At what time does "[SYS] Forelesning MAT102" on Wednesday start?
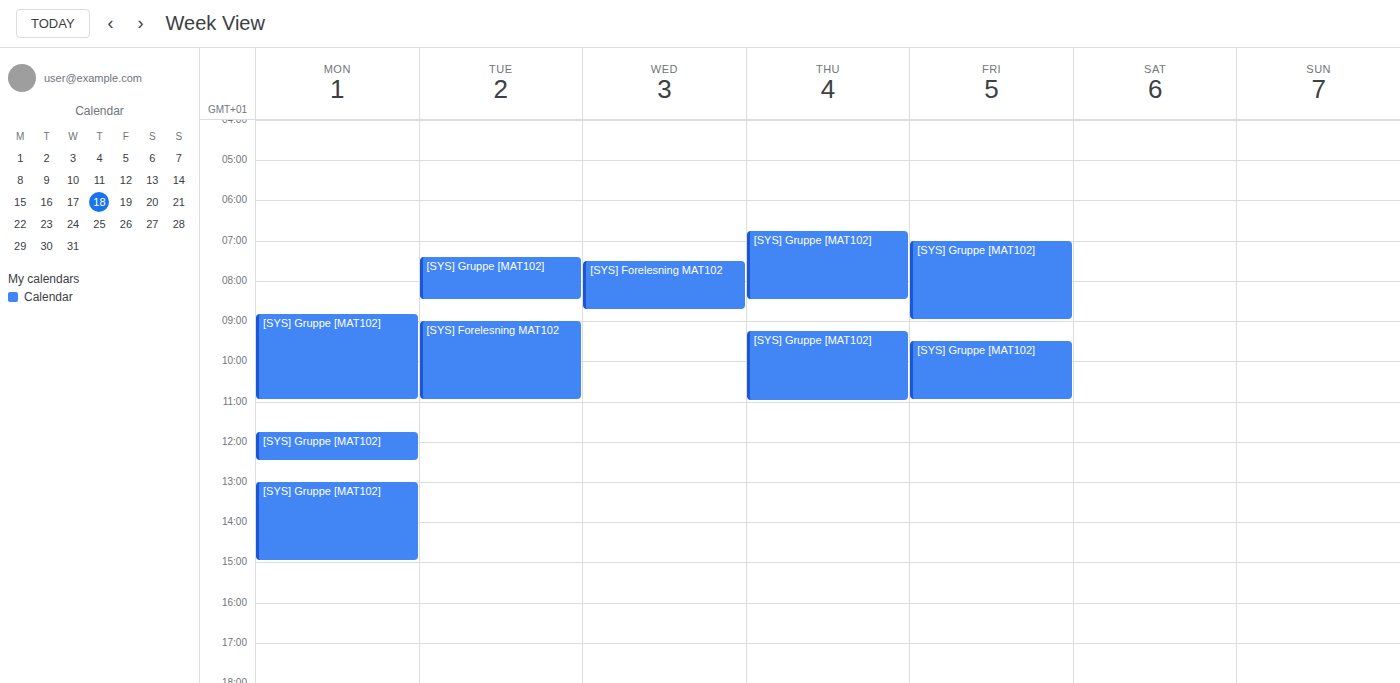
07:30